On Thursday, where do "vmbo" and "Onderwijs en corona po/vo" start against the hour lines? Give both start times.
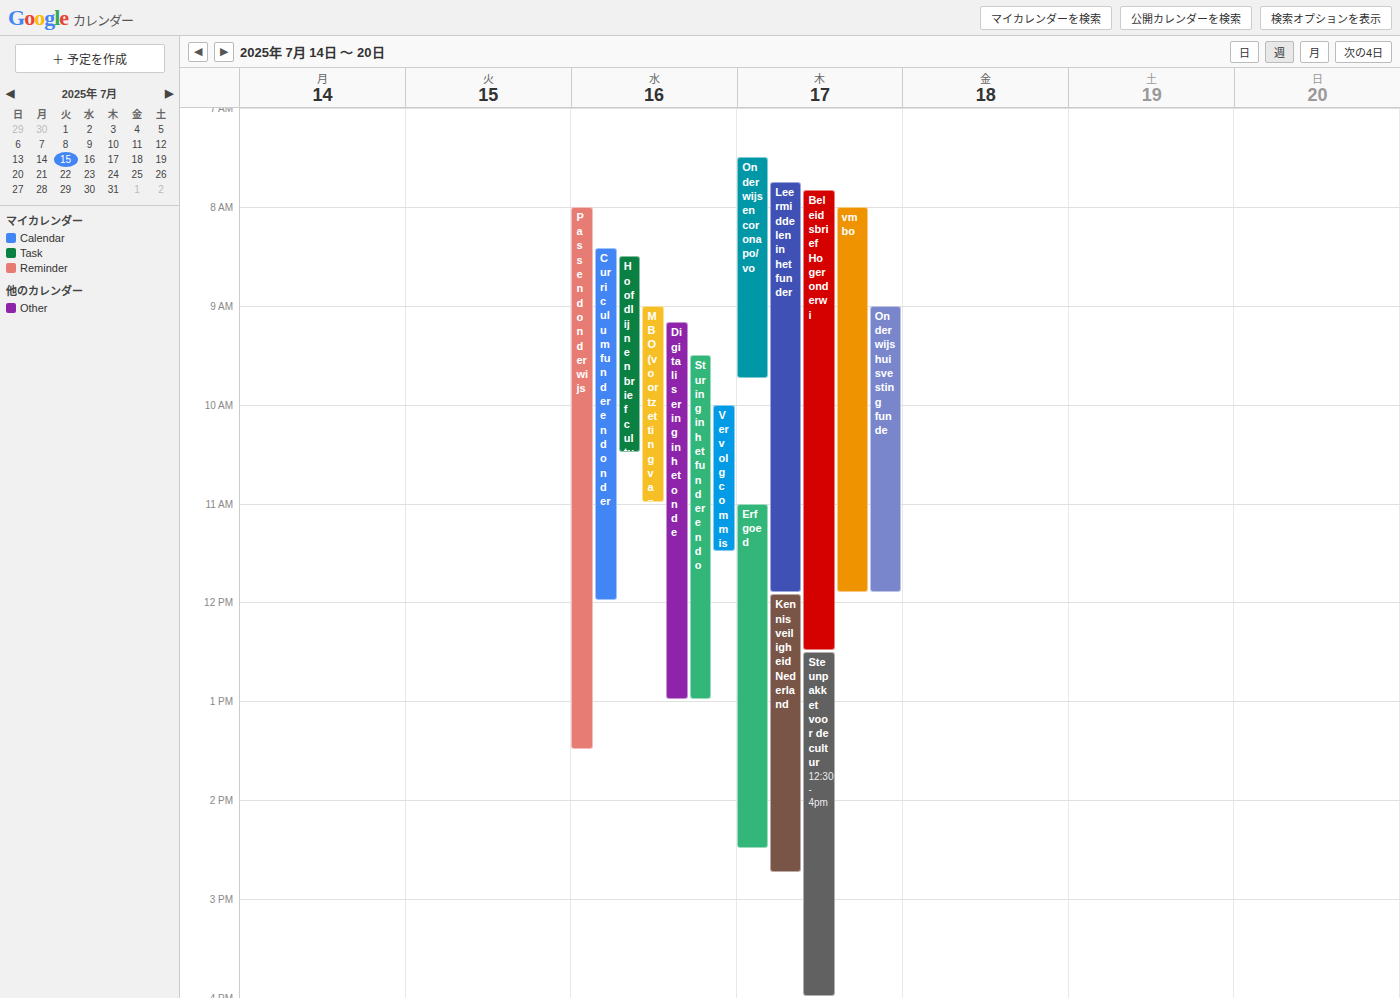
"vmbo": 8:00 AM, exactly on the 8 AM line. "Onderwijs en corona po/vo": 7:30 AM, halfway between the 7 AM and 8 AM lines.